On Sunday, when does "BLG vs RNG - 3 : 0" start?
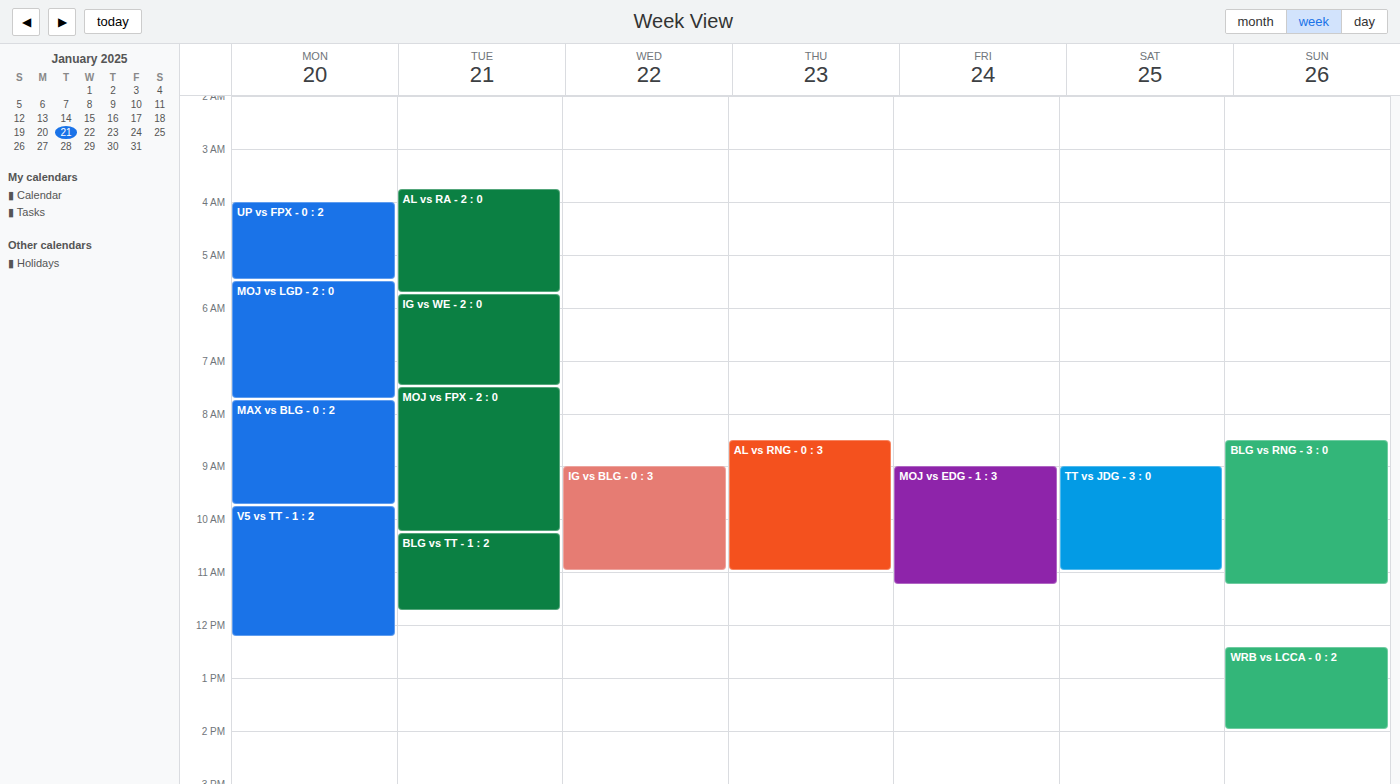
08:30